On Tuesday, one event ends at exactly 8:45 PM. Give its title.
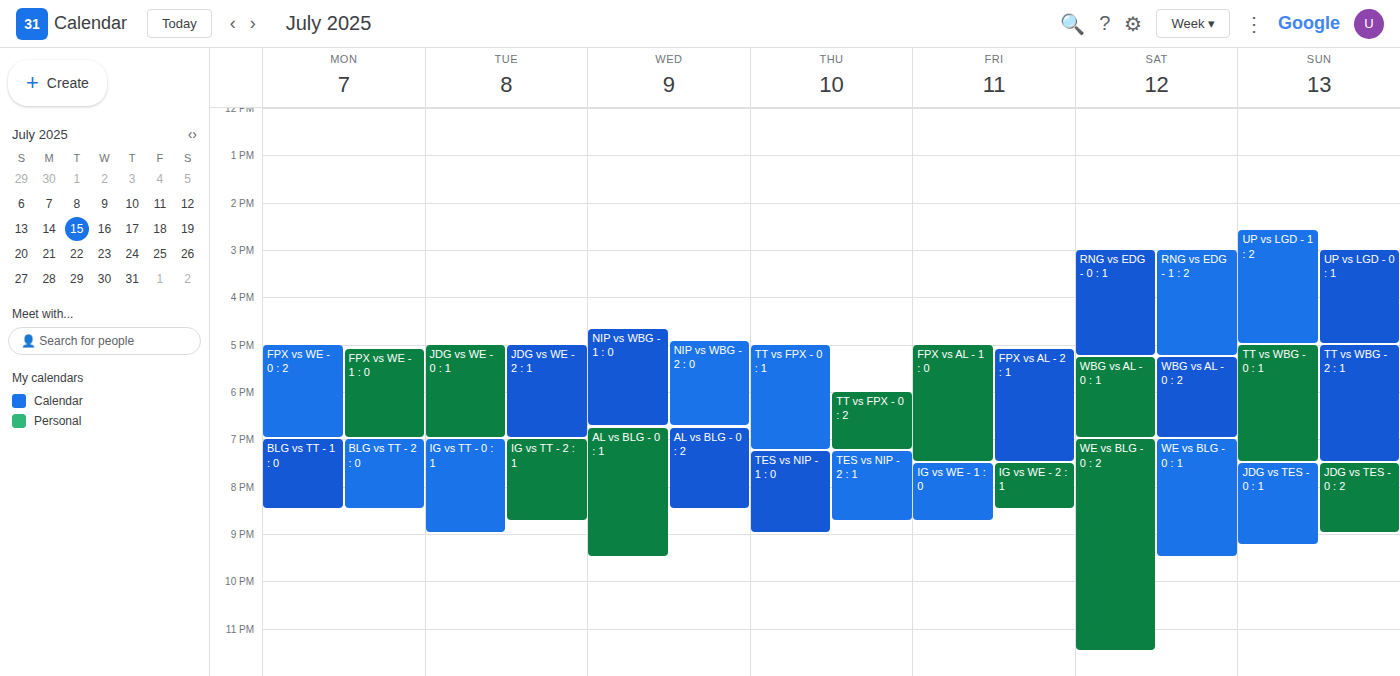
"IG vs TT - 2 : 1"